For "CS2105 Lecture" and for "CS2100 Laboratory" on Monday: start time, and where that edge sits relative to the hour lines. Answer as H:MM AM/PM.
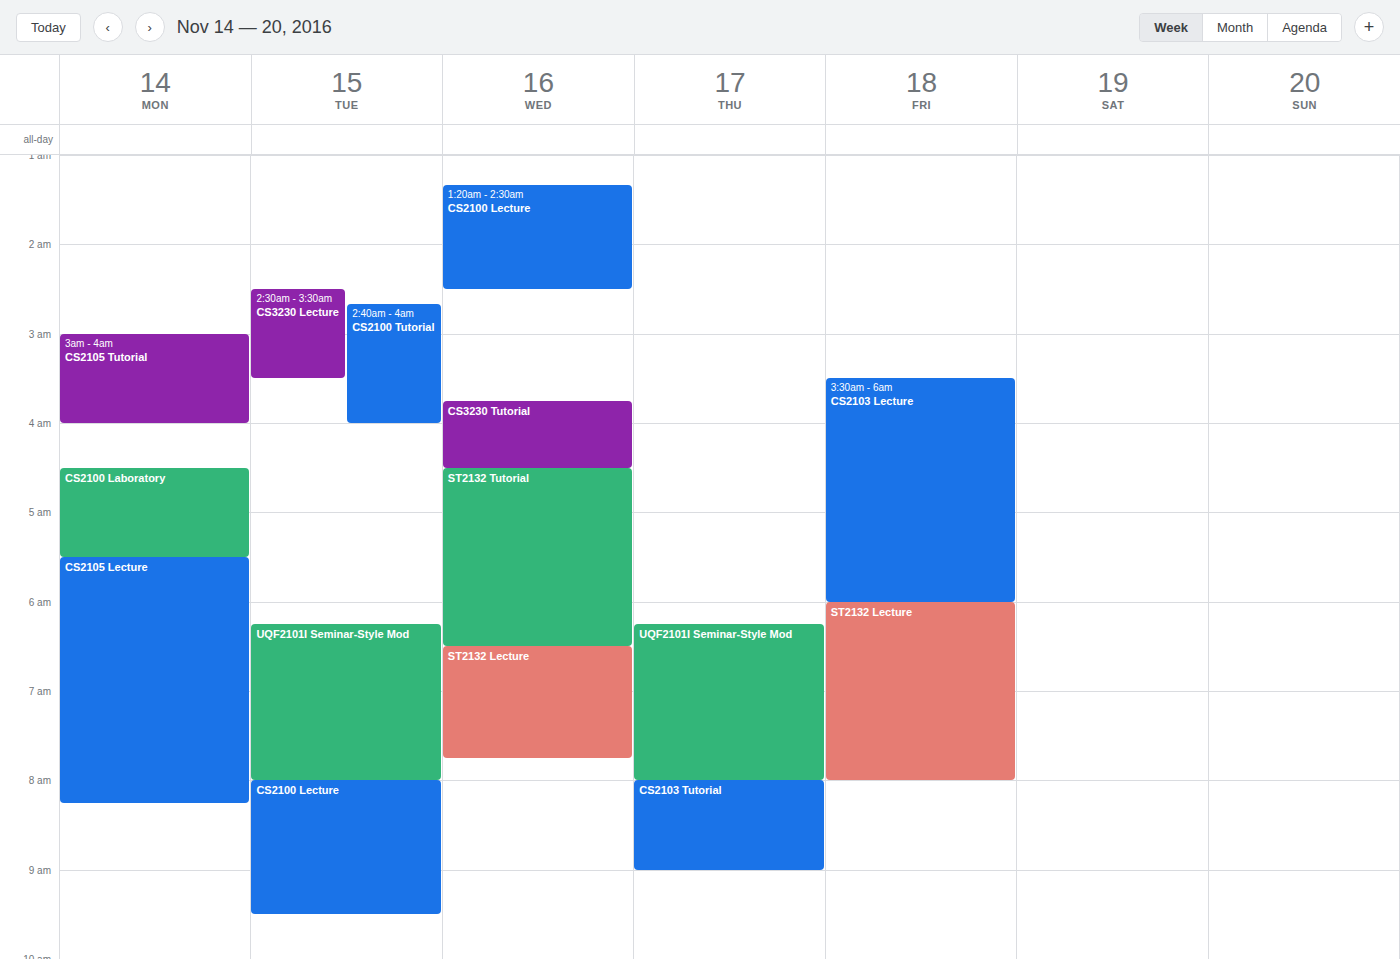
"CS2105 Lecture": 5:30 AM, halfway between the 5 AM and 6 AM lines. "CS2100 Laboratory": 4:30 AM, halfway between the 4 AM and 5 AM lines.